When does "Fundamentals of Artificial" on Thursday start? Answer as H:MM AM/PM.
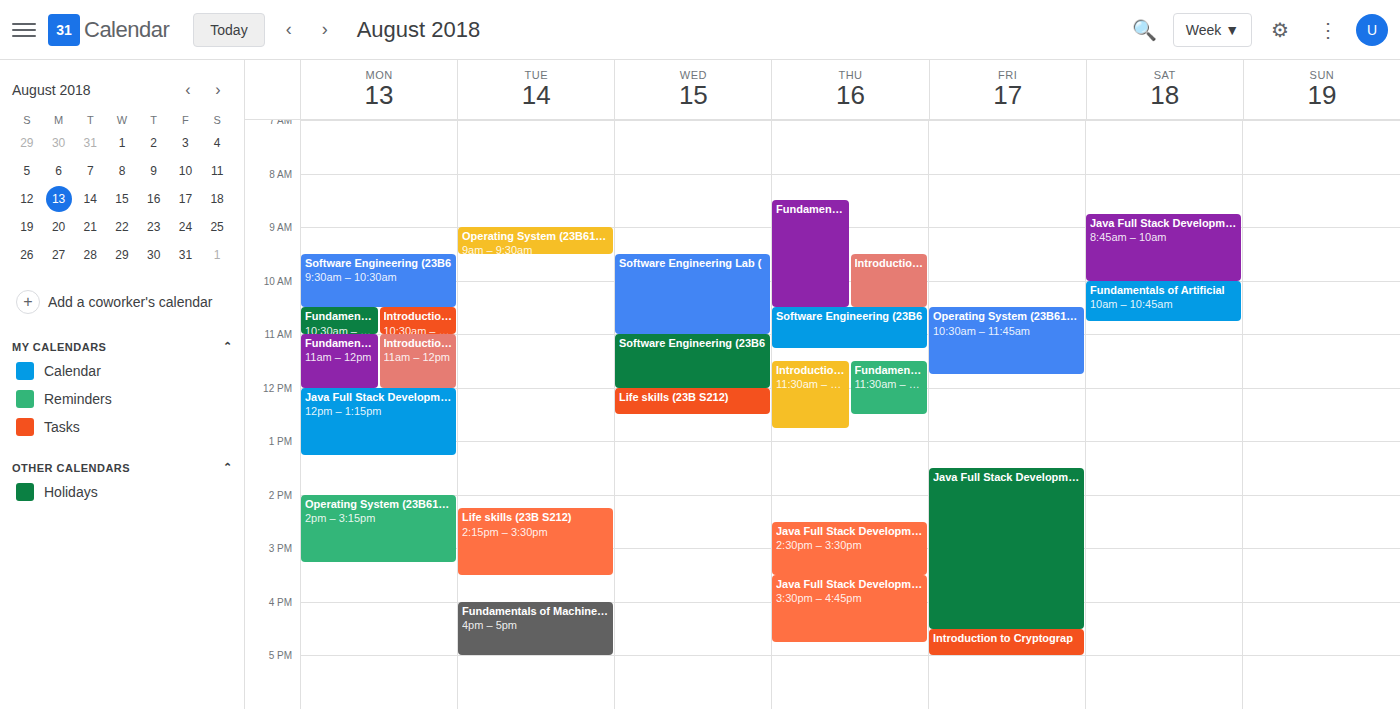
8:30 AM